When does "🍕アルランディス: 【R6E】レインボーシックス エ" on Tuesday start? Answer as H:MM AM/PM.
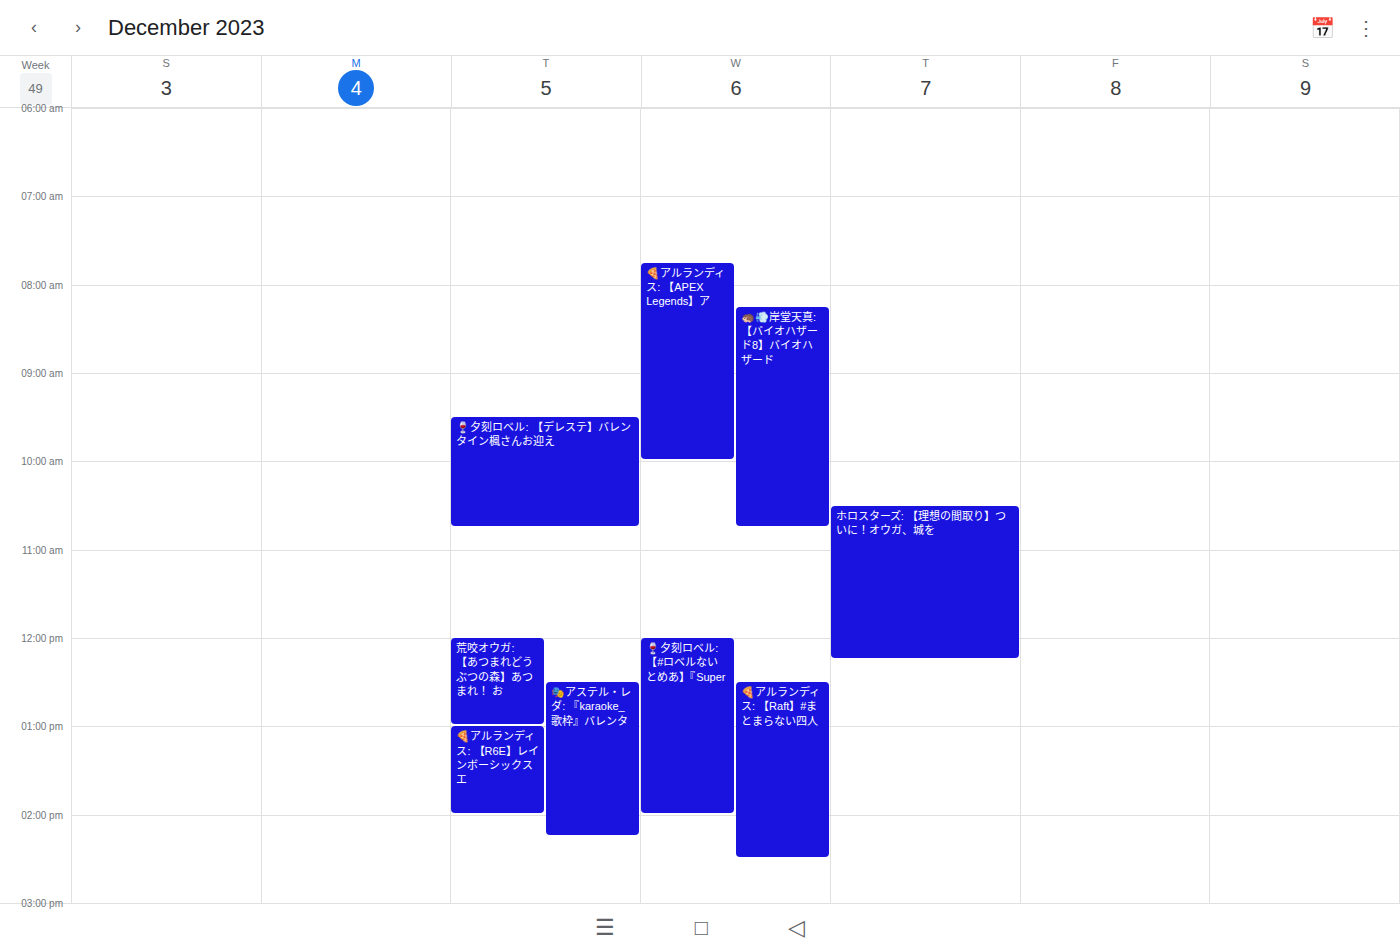
1:00 PM